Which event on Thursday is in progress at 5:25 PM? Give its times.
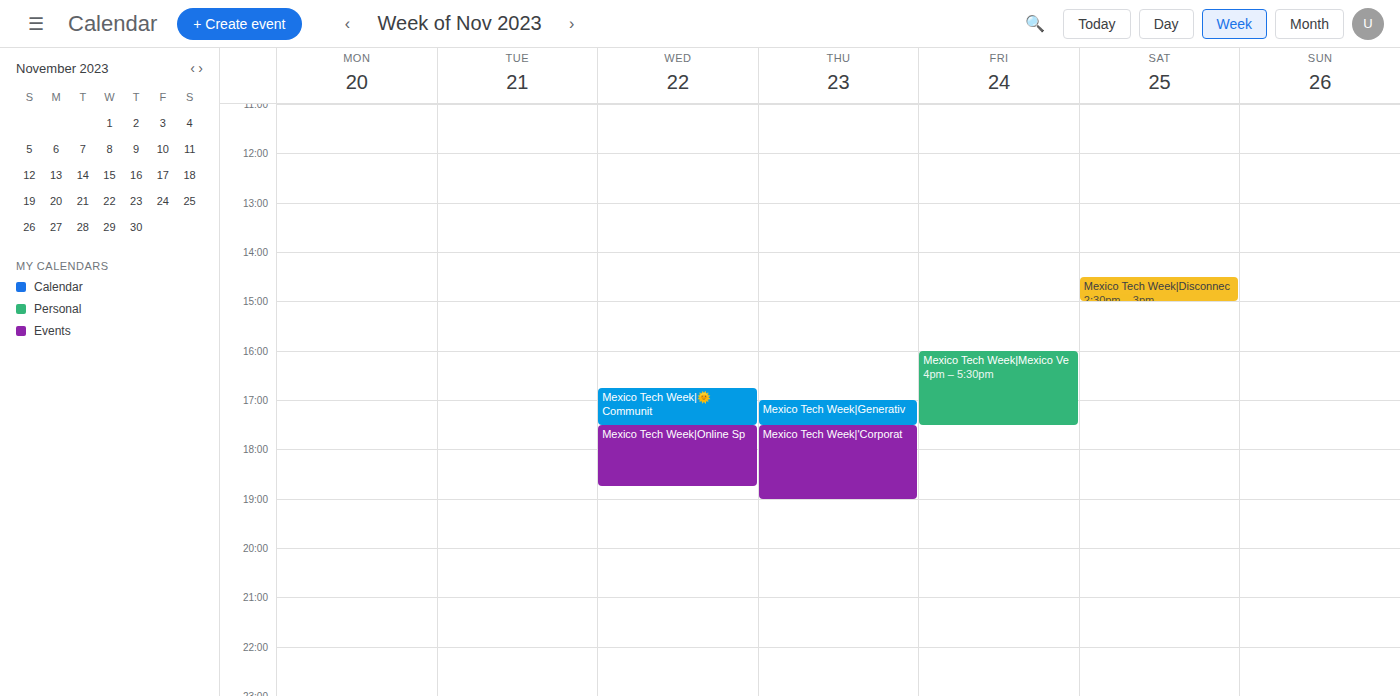
"Mexico Tech Week|Generativ", 5:00 PM to 5:30 PM